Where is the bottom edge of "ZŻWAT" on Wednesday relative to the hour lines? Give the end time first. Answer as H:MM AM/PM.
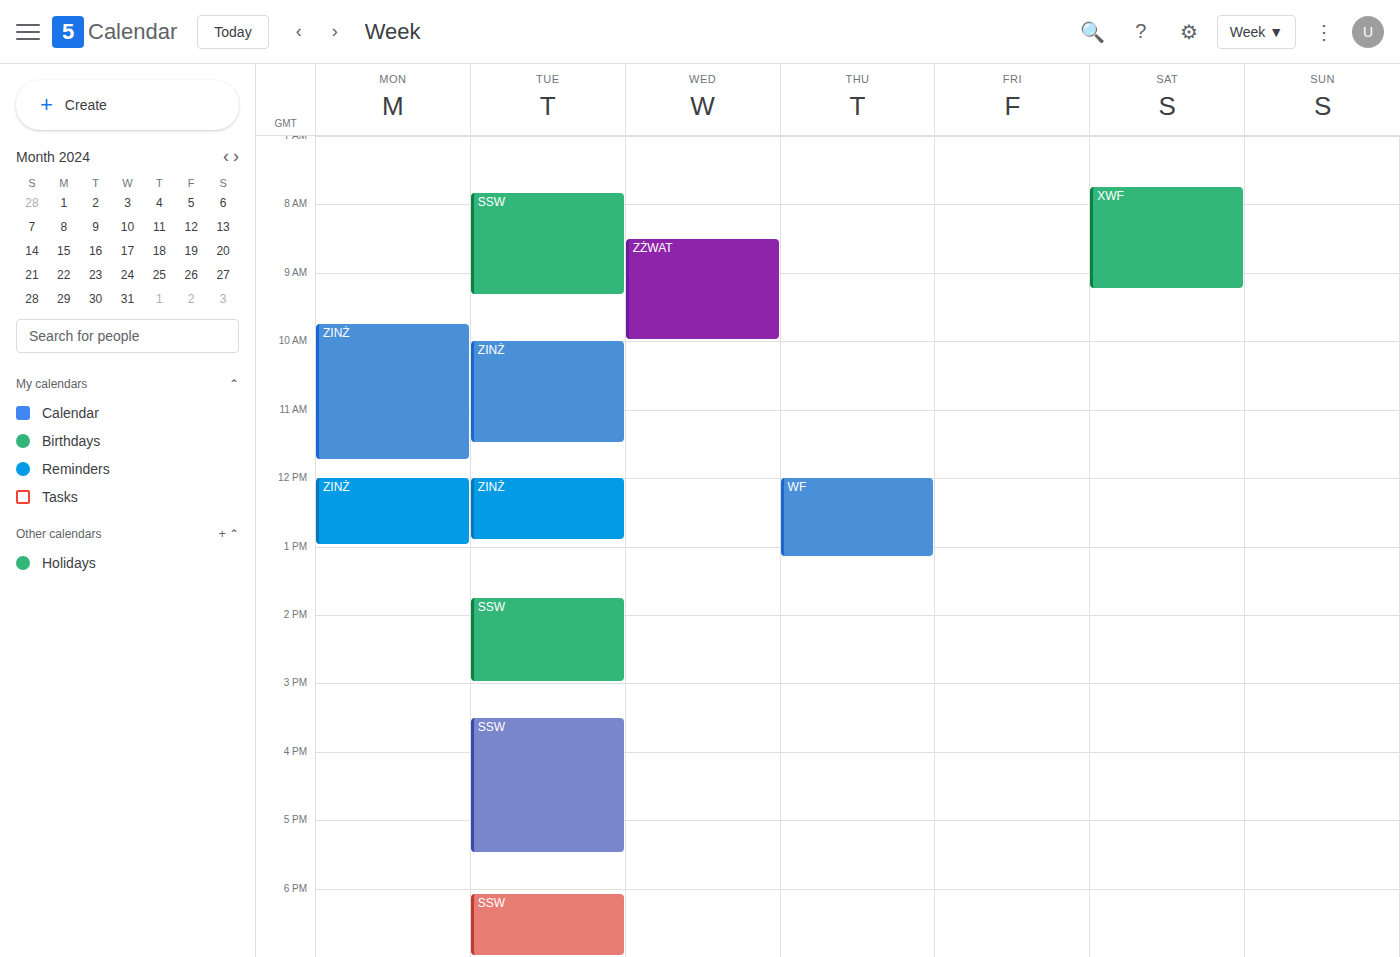
10:00 AM -- exactly on the 10 AM line.